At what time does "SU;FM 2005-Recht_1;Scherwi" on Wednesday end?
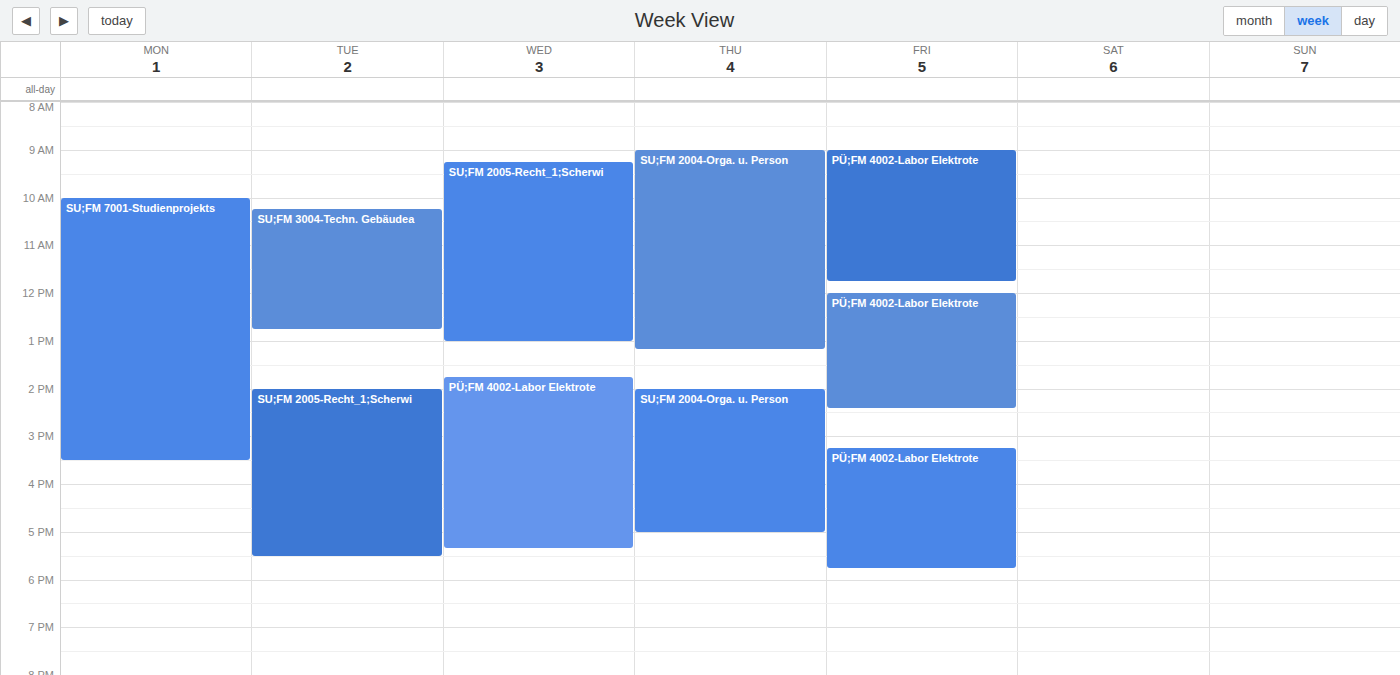
1:00 PM